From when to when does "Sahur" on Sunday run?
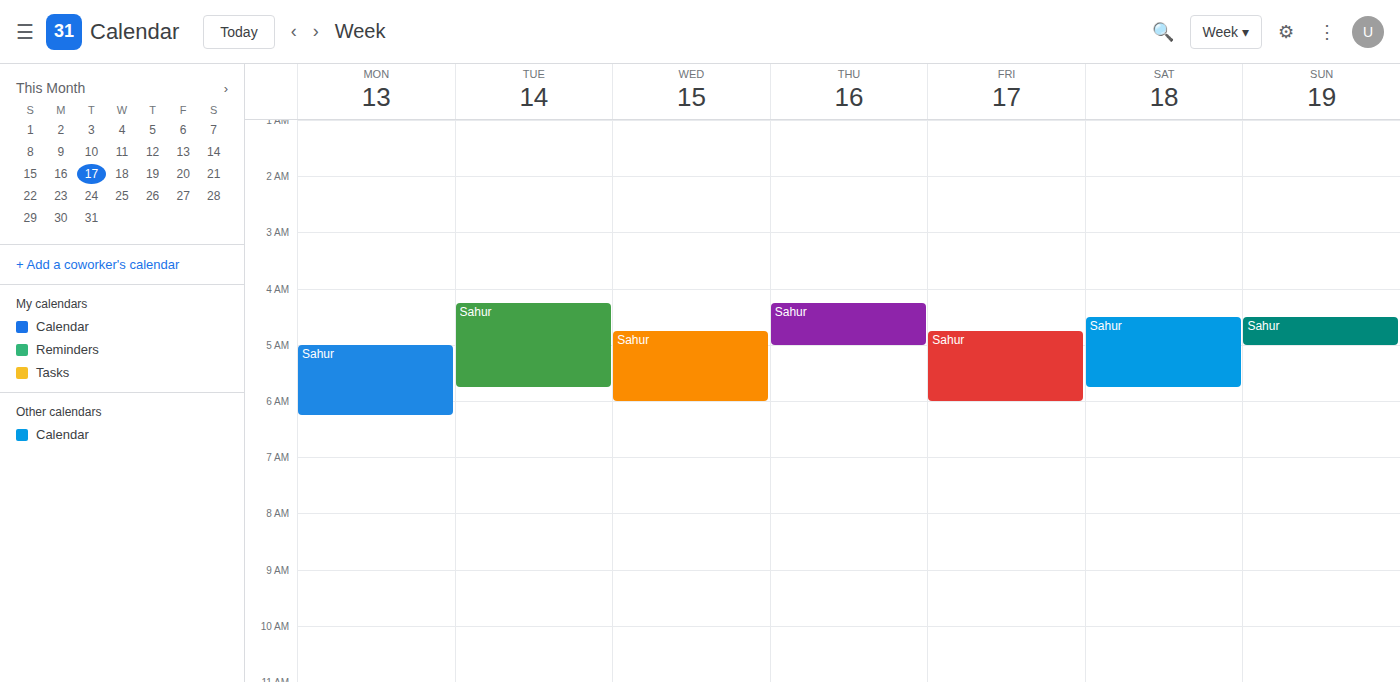
4:30 AM to 5:00 AM